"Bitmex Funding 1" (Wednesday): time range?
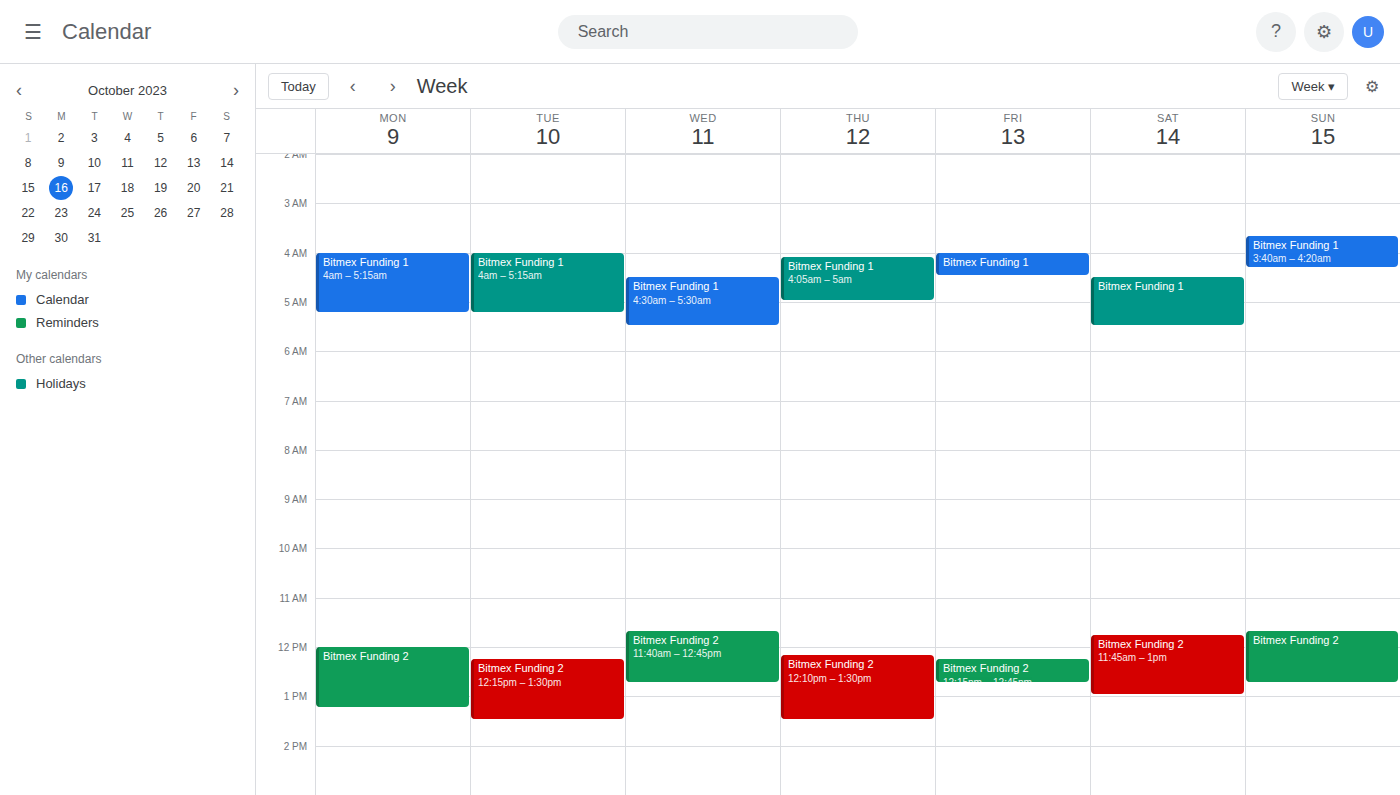
04:30 to 05:30